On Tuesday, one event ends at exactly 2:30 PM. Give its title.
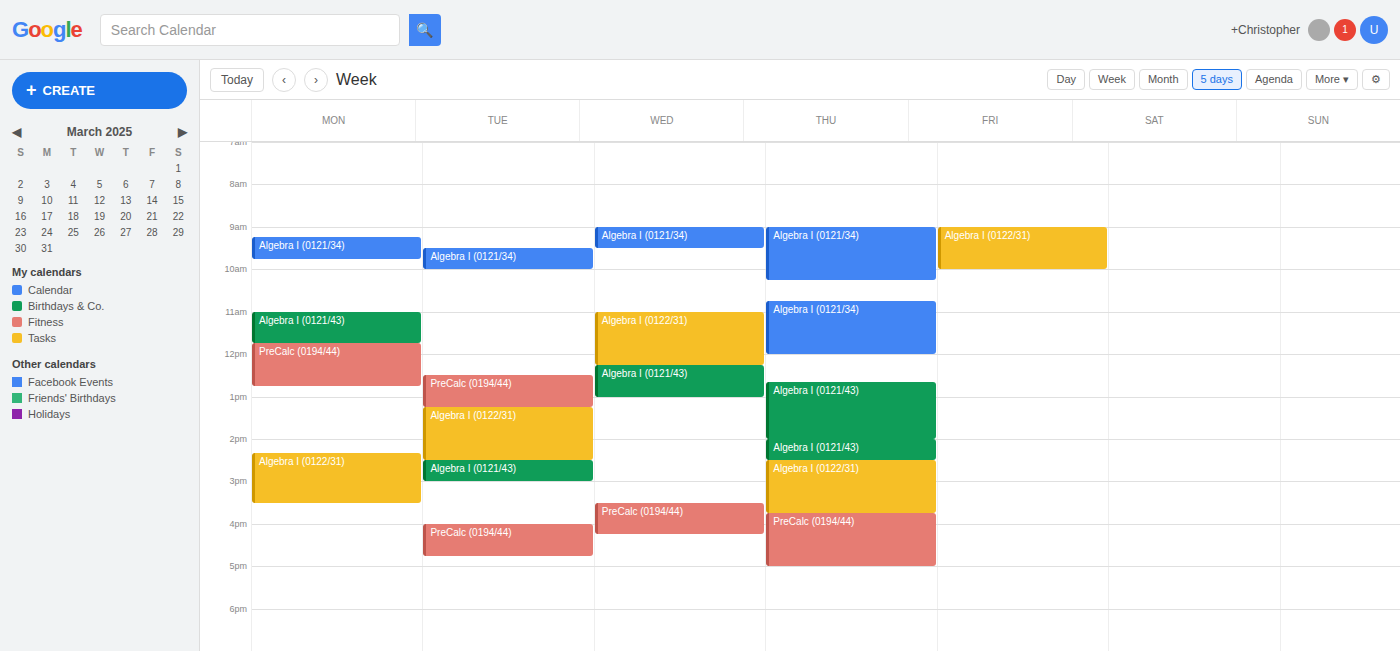
"Algebra I (0122/31)"